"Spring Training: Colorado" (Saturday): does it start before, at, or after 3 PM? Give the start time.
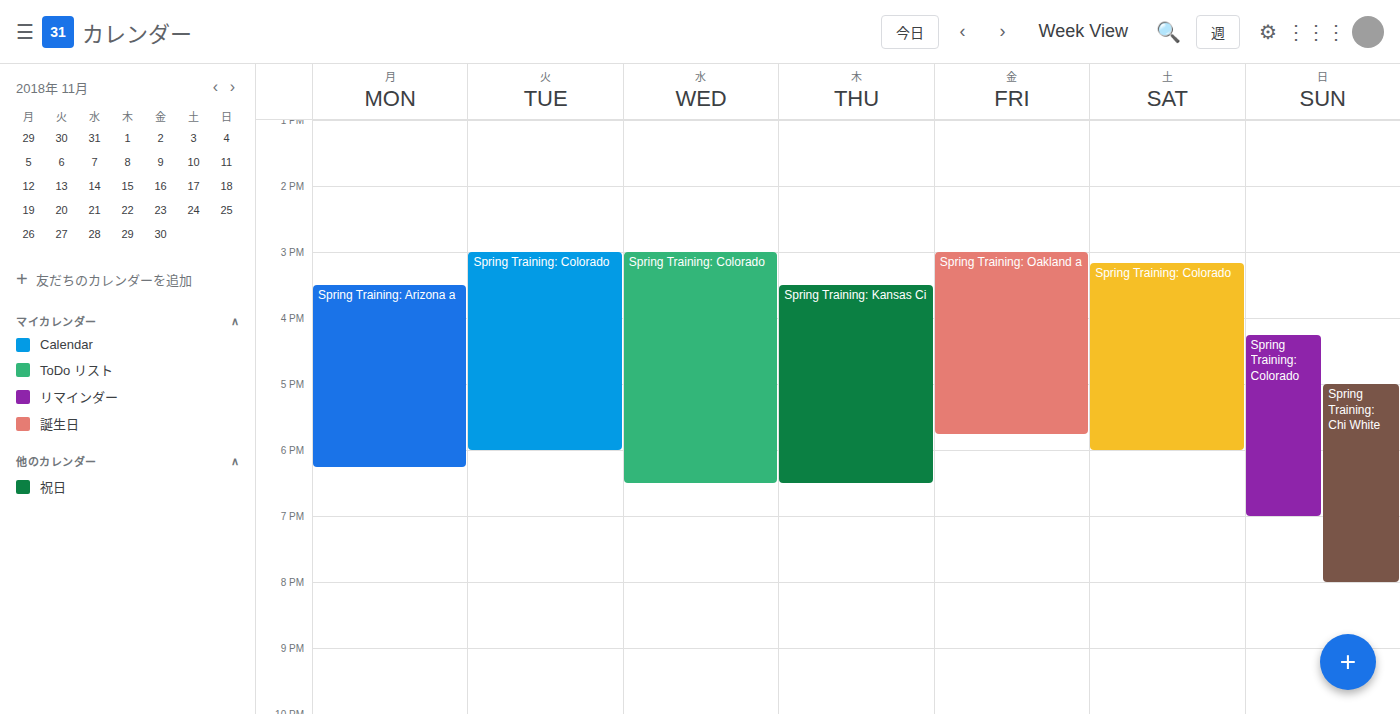
3:10 PM -- after 3 PM, 10 minutes below the 3 PM line.